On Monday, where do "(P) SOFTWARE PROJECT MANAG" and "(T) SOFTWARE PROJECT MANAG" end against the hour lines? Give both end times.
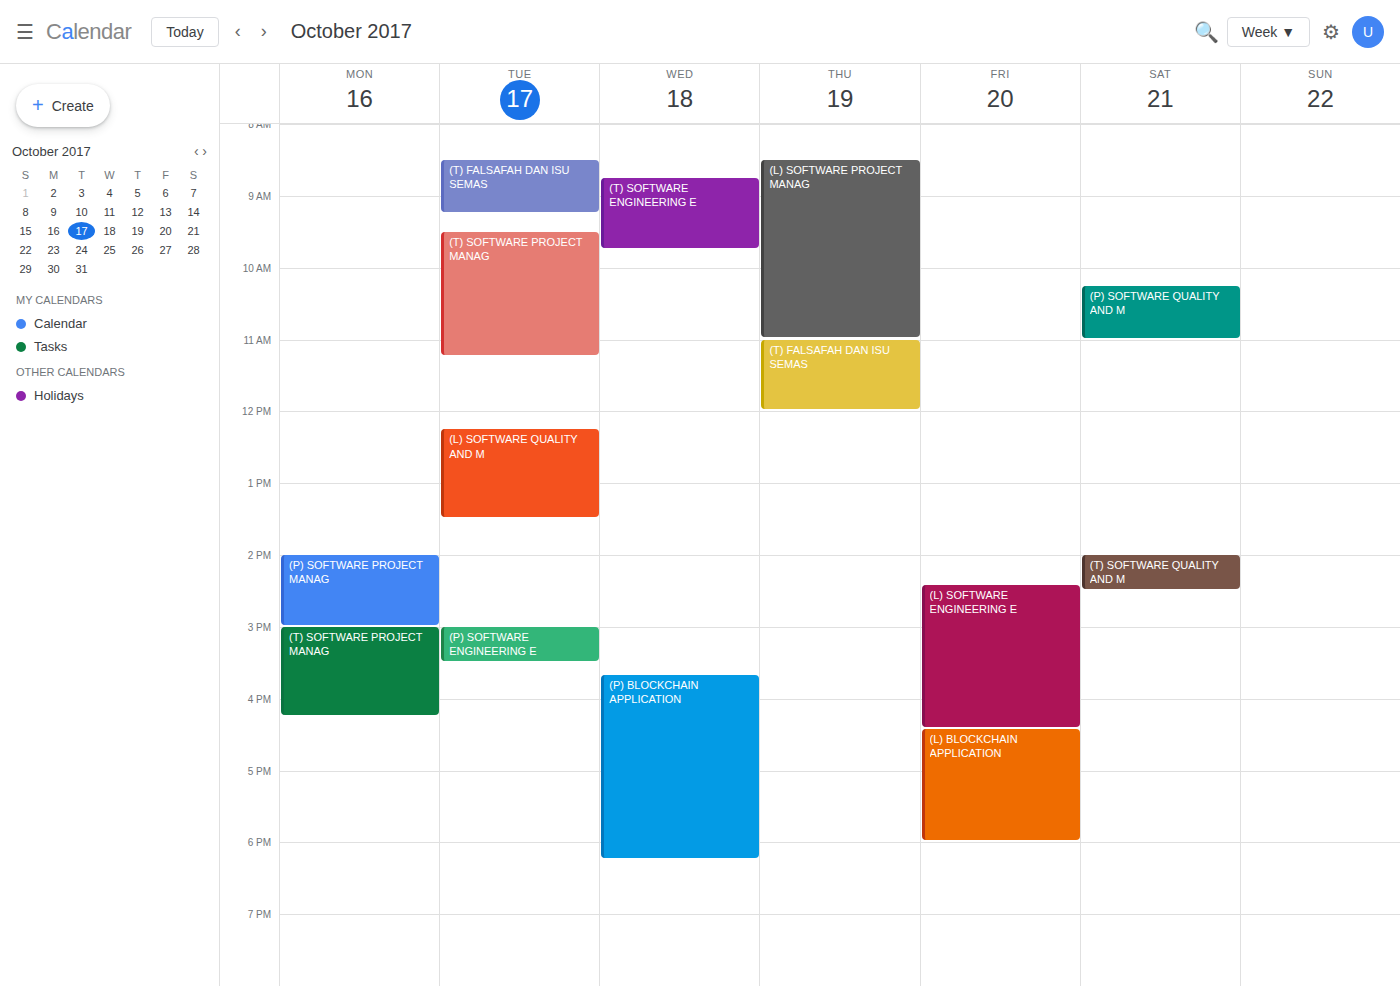
"(P) SOFTWARE PROJECT MANAG": 3:00 PM, exactly on the 3 PM line. "(T) SOFTWARE PROJECT MANAG": 4:15 PM, neither: a quarter of the way from the 4 PM line to the 5 PM line.